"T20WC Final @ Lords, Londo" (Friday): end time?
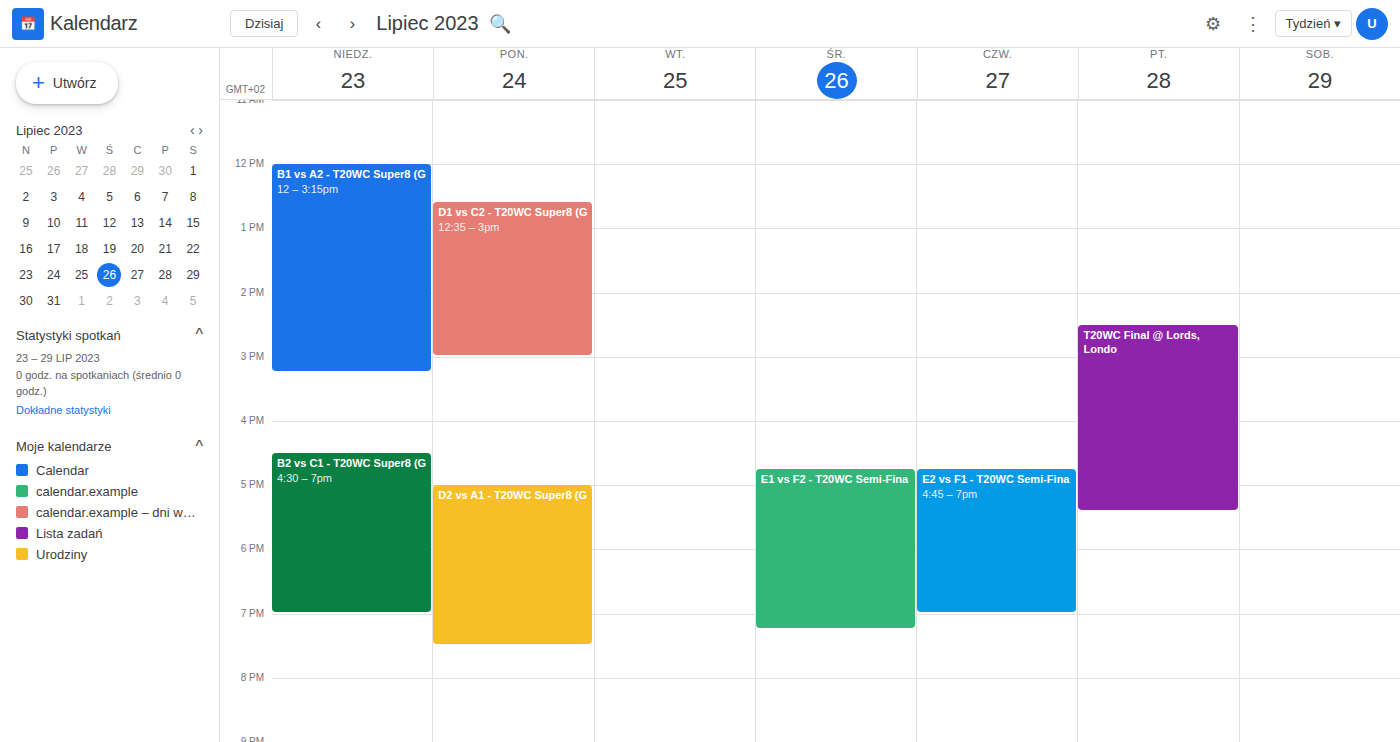
5:25 PM